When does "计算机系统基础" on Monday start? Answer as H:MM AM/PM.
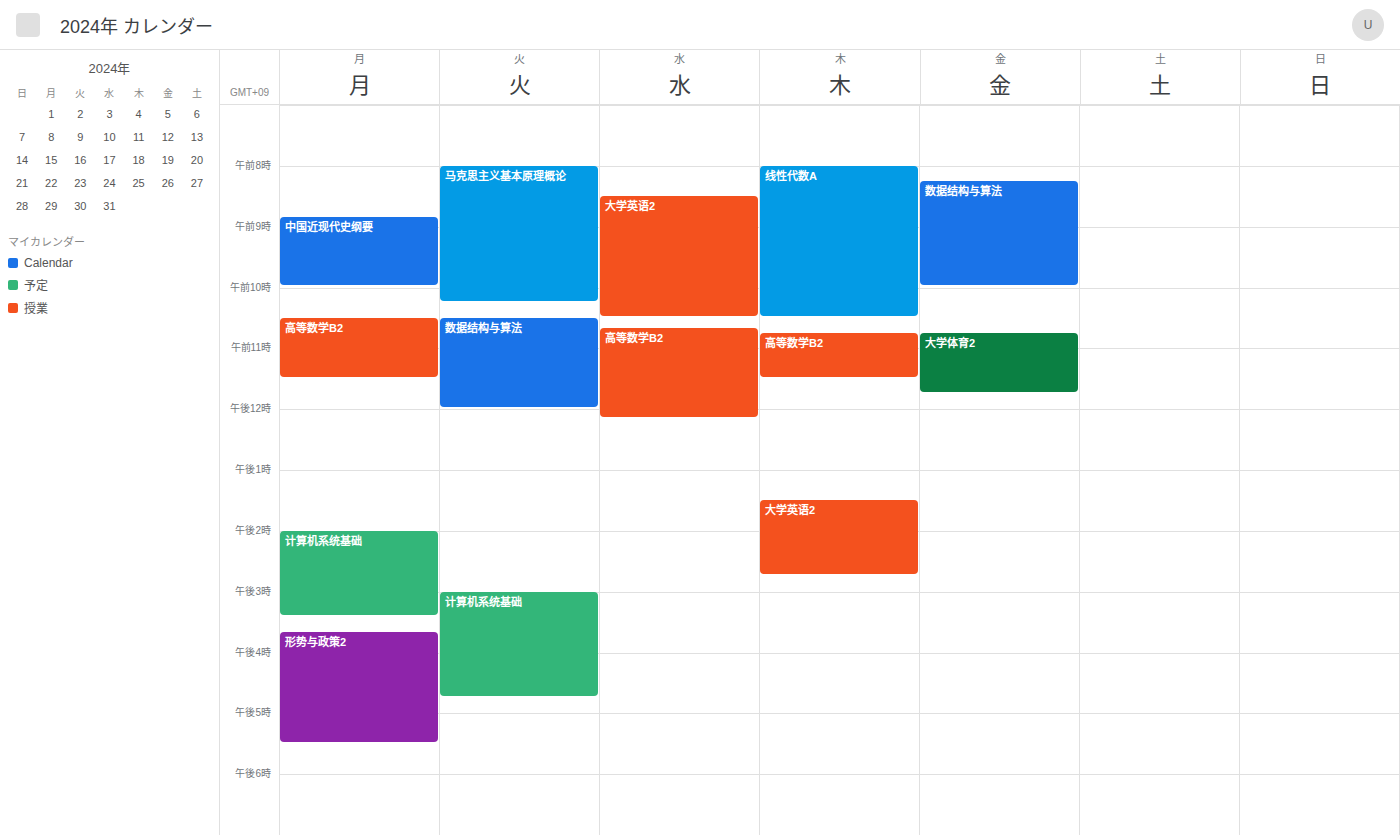
2:00 PM